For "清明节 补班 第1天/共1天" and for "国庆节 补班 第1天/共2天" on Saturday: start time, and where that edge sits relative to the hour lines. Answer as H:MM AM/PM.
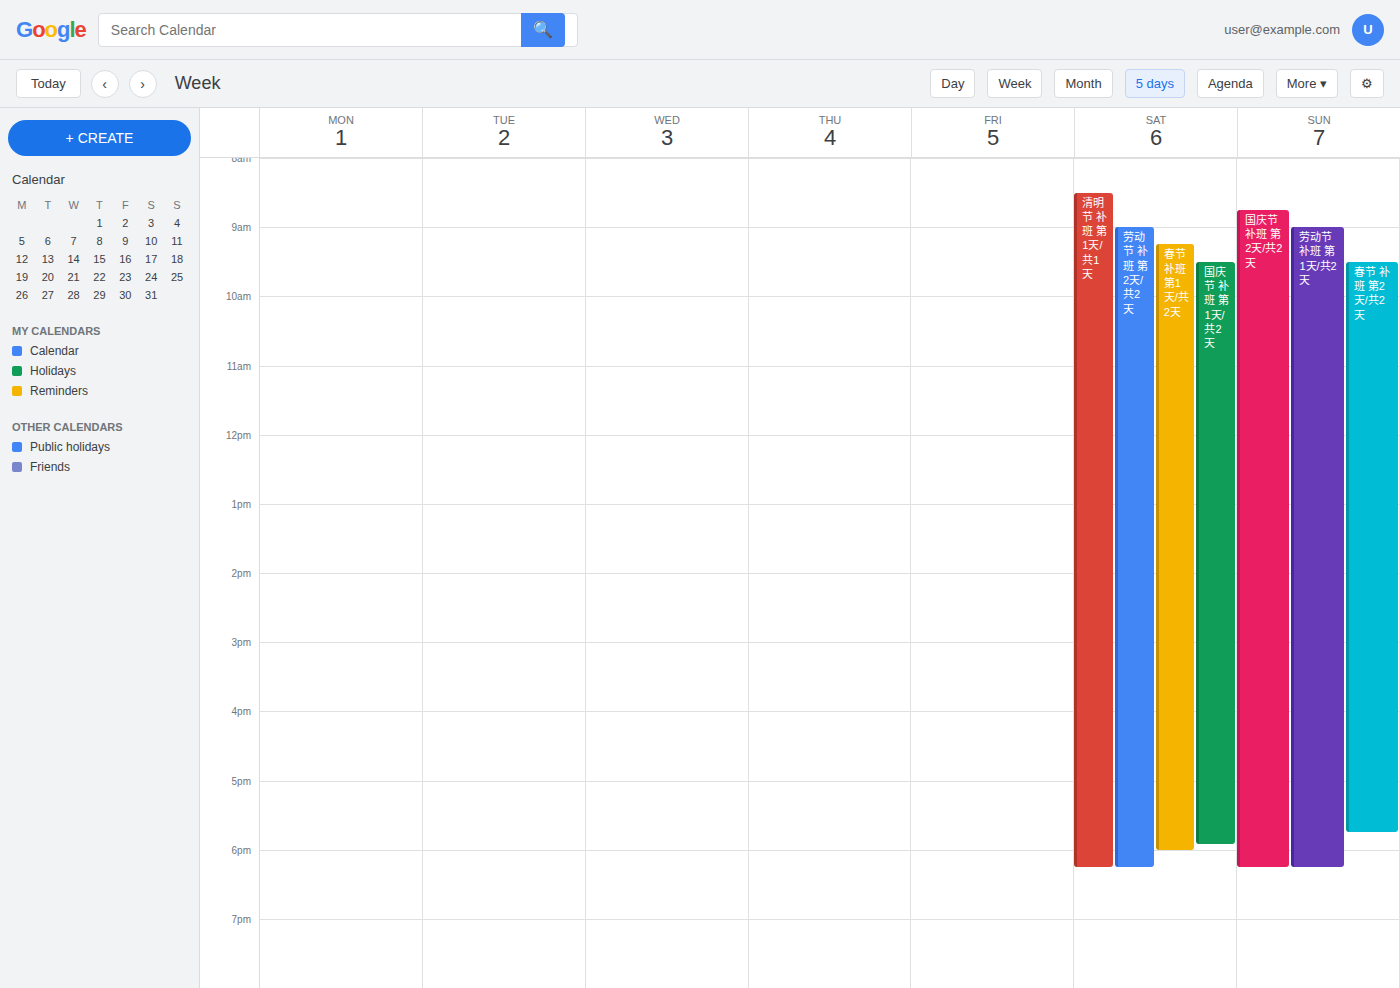
"清明节 补班 第1天/共1天": 8:30 AM, halfway between the 8 AM and 9 AM lines. "国庆节 补班 第1天/共2天": 9:30 AM, halfway between the 9 AM and 10 AM lines.